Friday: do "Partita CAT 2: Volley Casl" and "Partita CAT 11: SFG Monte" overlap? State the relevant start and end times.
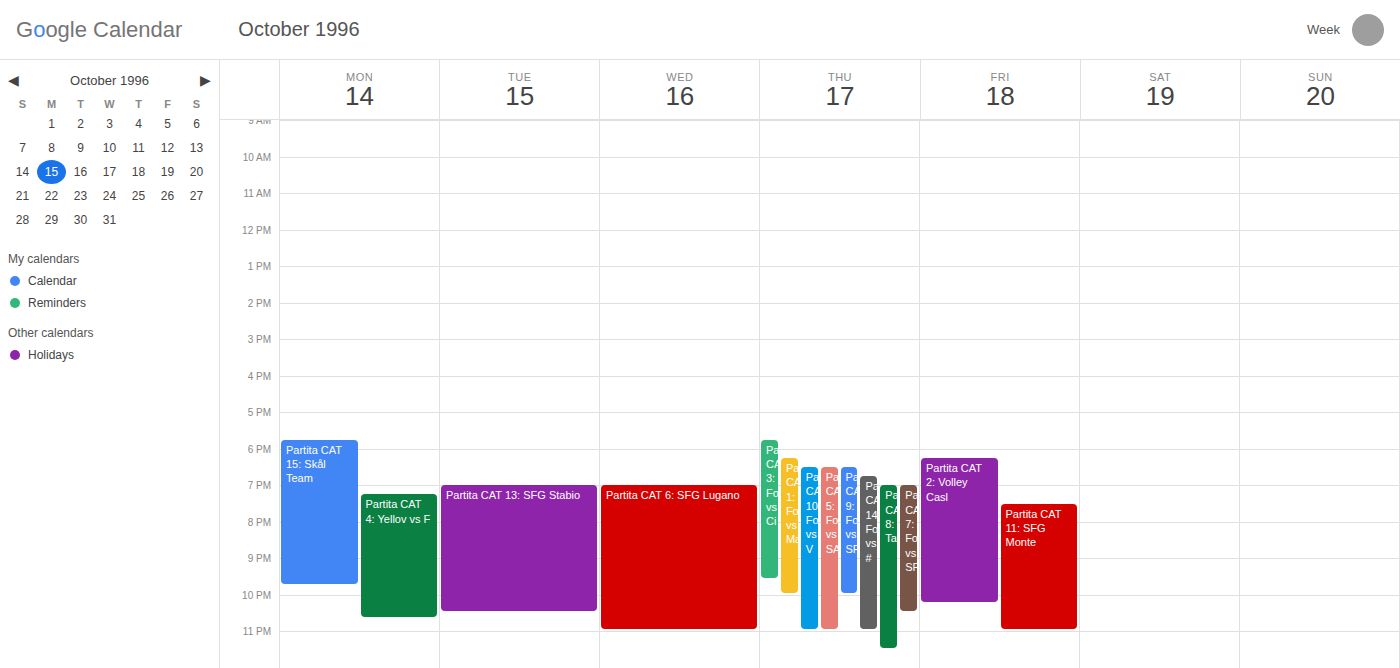
"Partita CAT 11: SFG Monte" starts at 7:30 PM, before "Partita CAT 2: Volley Casl" ends at 10:15 PM -- they overlap.